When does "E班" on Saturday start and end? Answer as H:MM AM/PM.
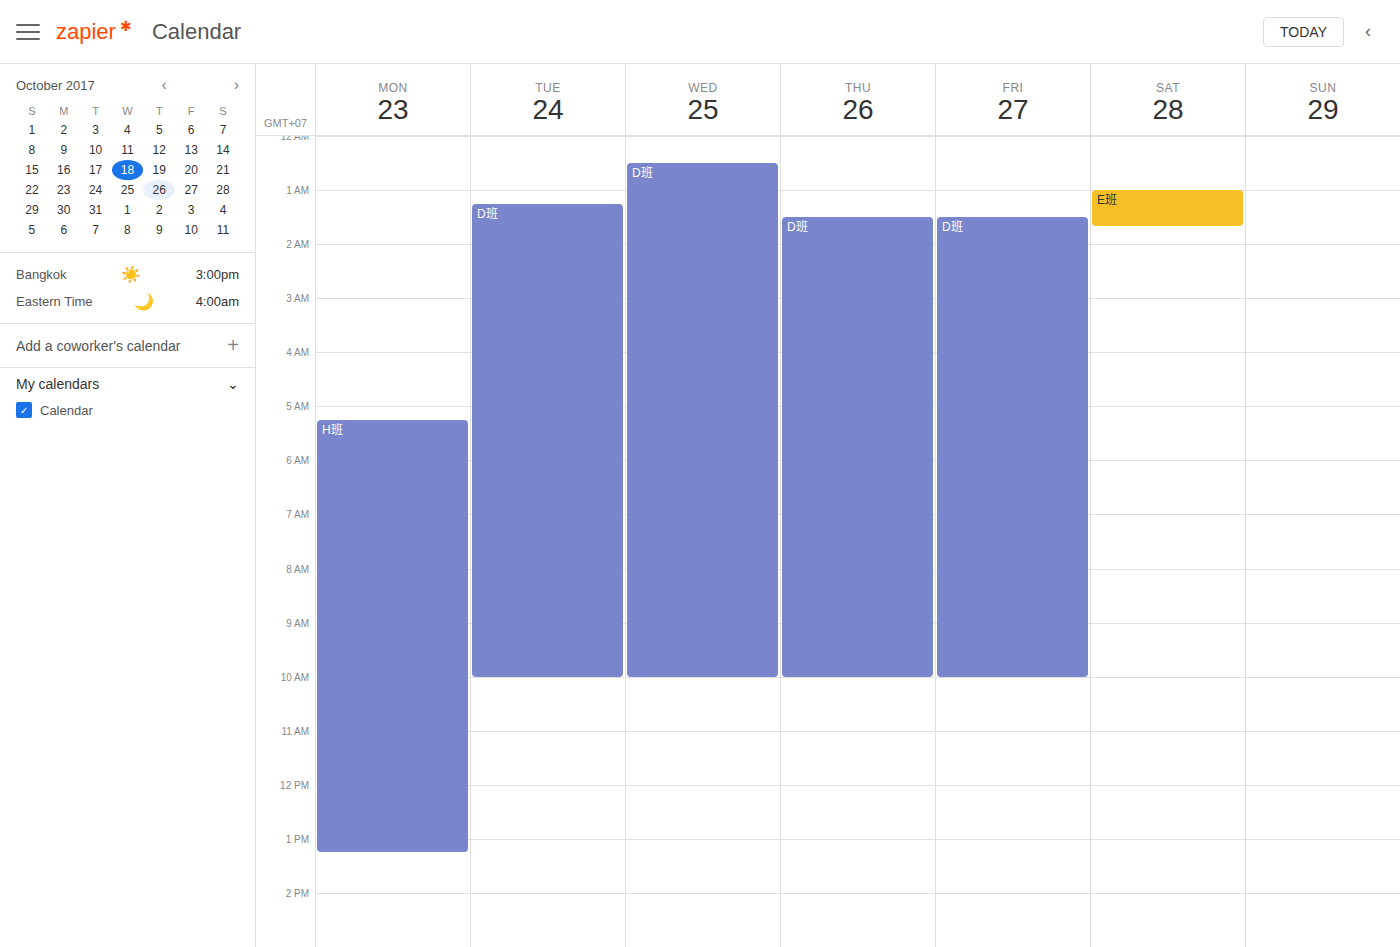
1:00 AM to 1:40 AM